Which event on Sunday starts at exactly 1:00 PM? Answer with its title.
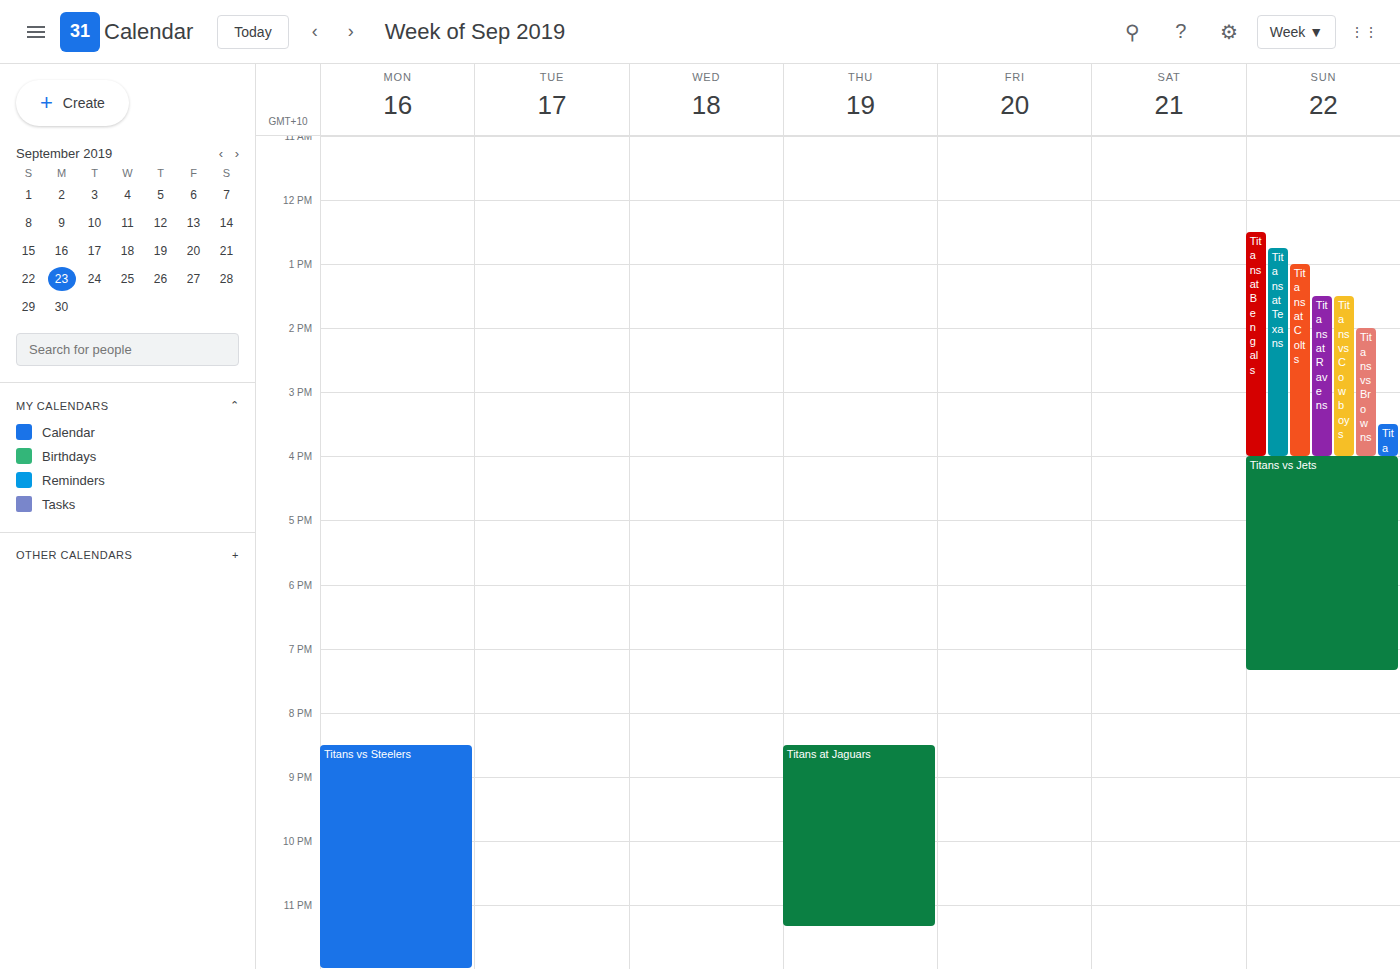
"Titans at Colts"